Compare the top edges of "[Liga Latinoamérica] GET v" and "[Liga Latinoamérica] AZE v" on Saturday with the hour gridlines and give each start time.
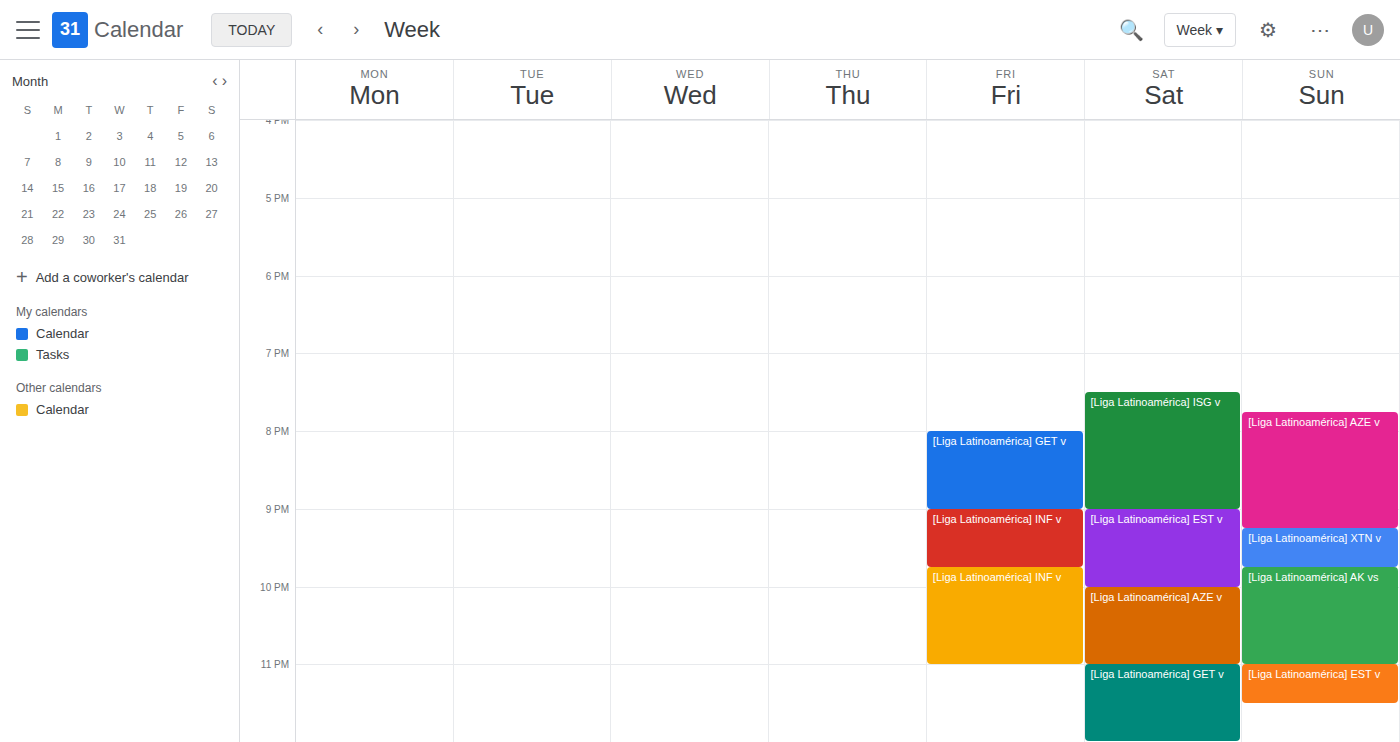
"[Liga Latinoamérica] GET v": 23:00, exactly on the 23:00 line. "[Liga Latinoamérica] AZE v": 22:00, exactly on the 22:00 line.